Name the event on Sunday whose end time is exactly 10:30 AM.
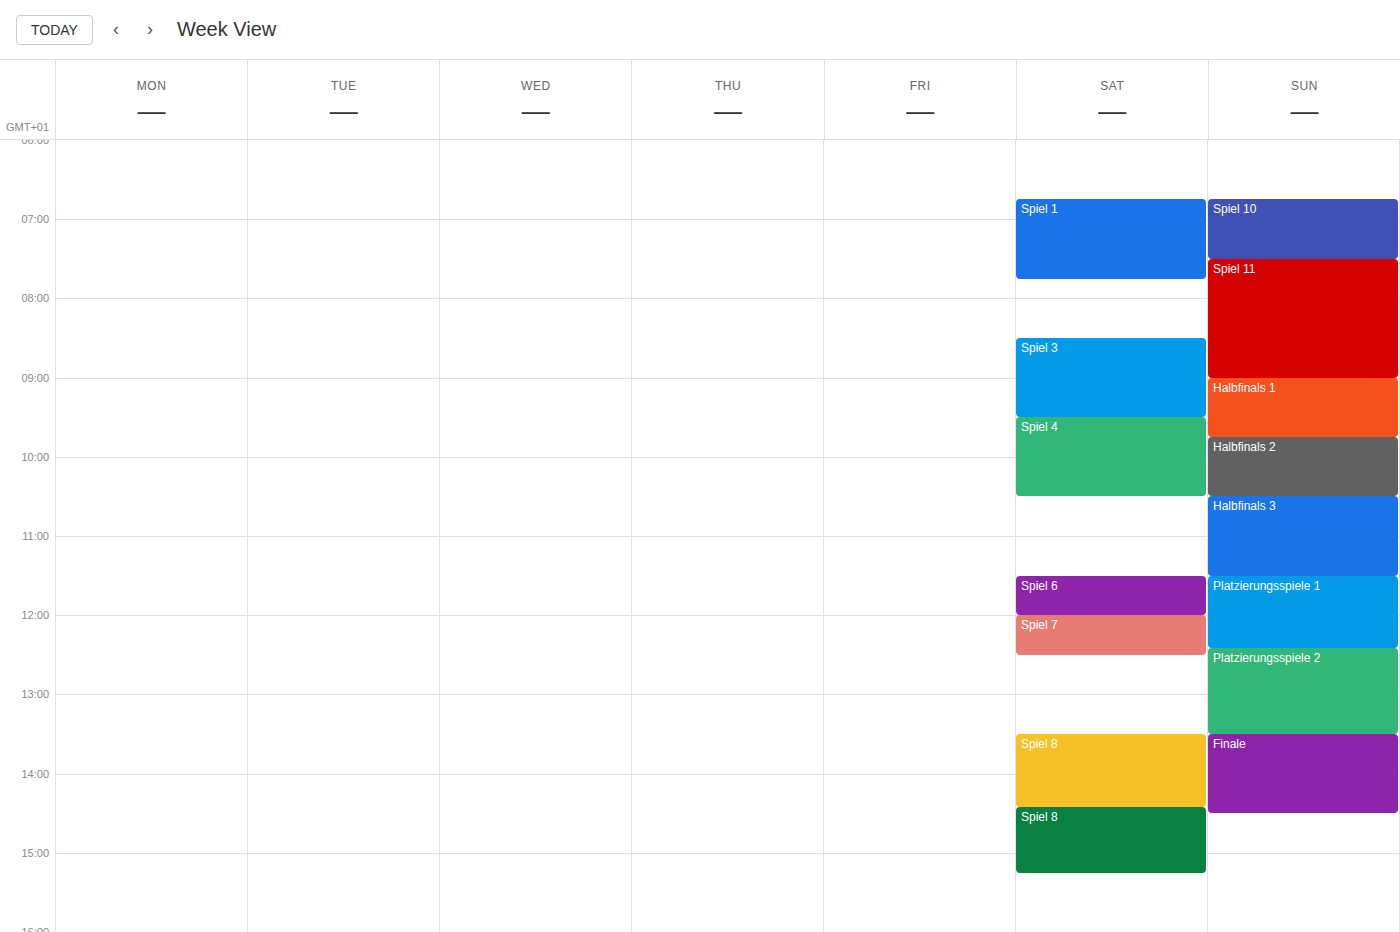
"Halbfinals 2"